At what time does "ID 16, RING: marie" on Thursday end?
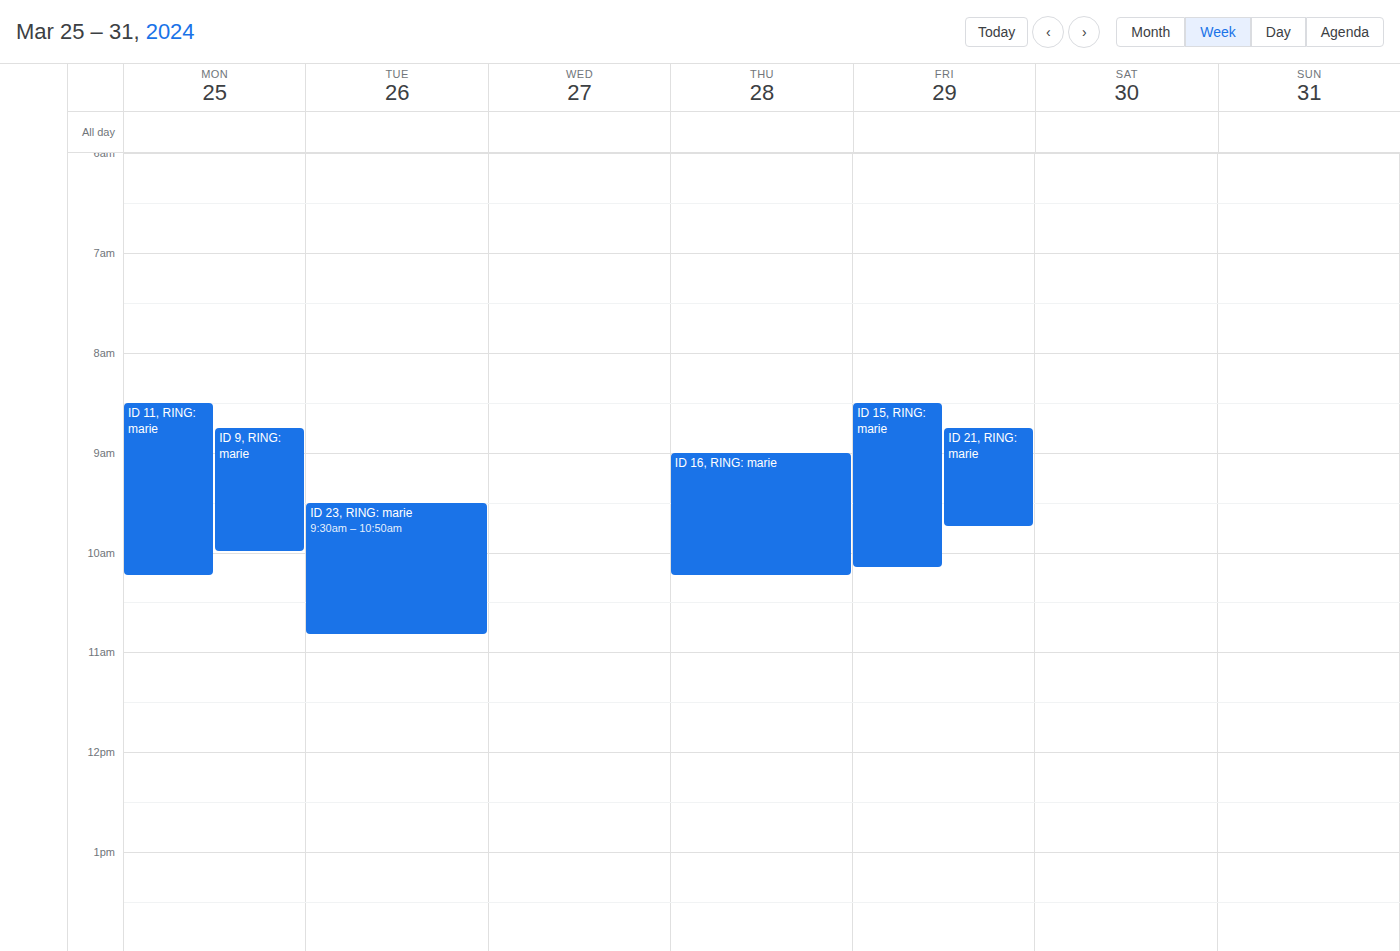
10:15 AM